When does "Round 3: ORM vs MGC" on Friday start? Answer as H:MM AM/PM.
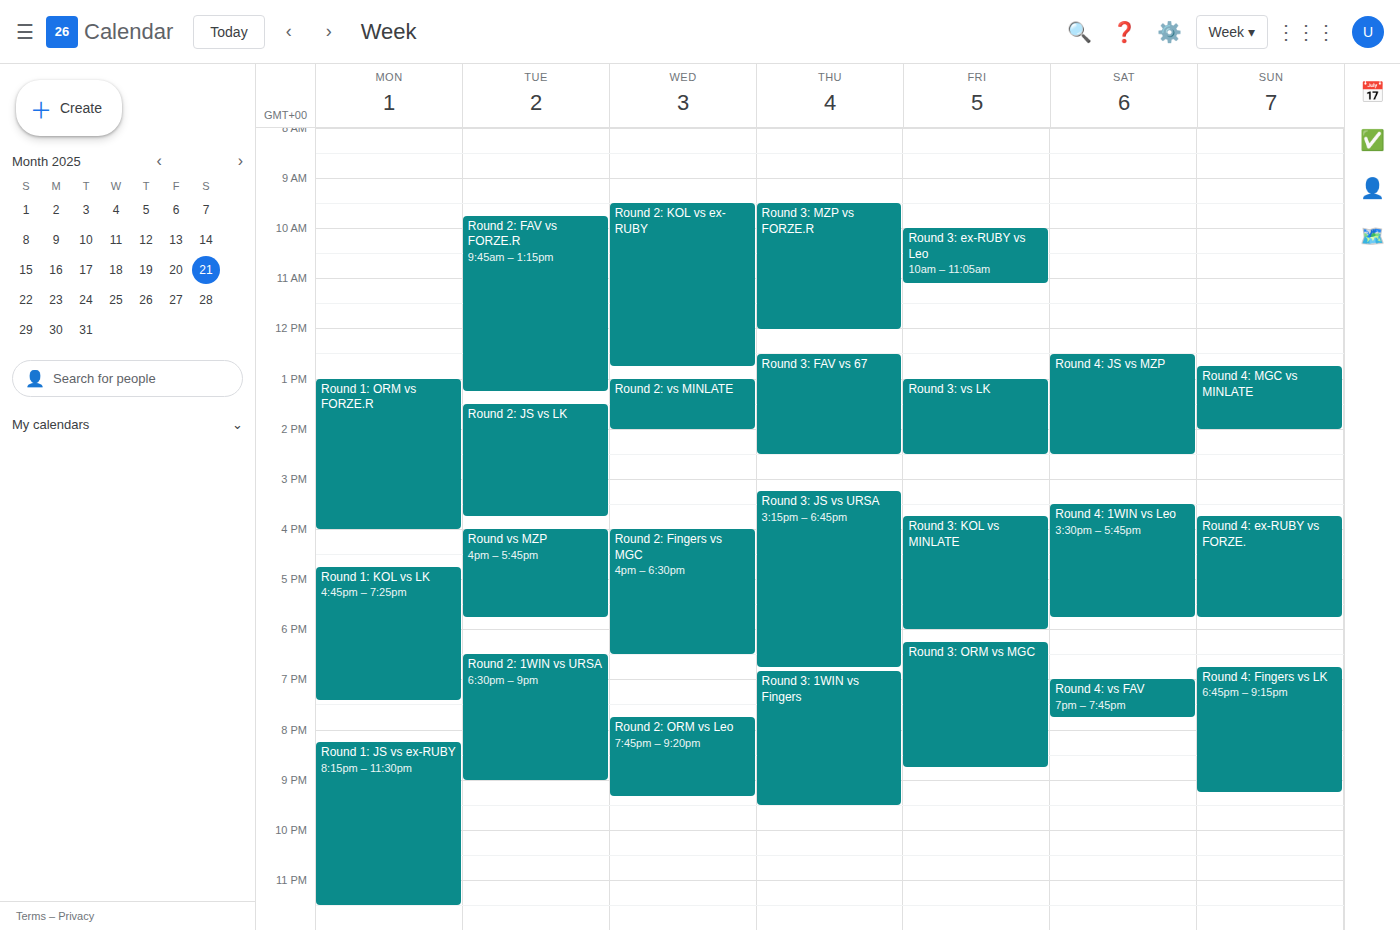
6:15 PM